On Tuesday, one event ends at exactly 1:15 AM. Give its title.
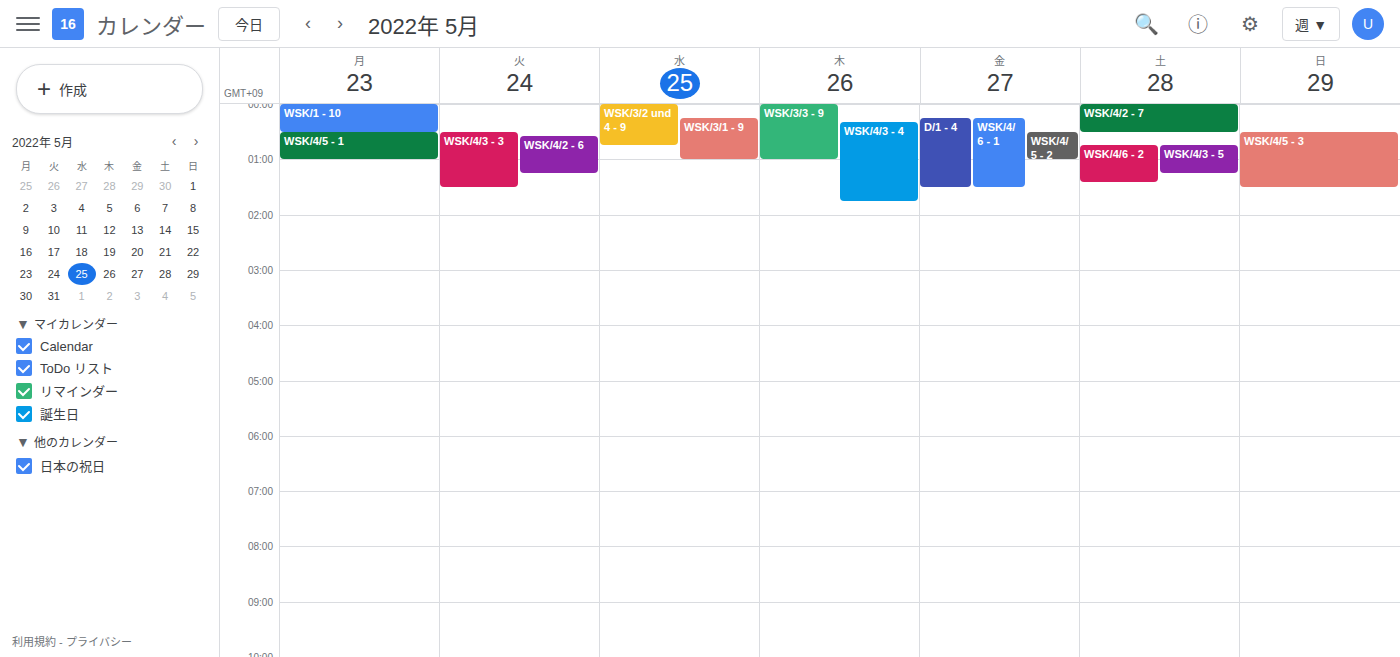
"WSK/4/2 - 6"